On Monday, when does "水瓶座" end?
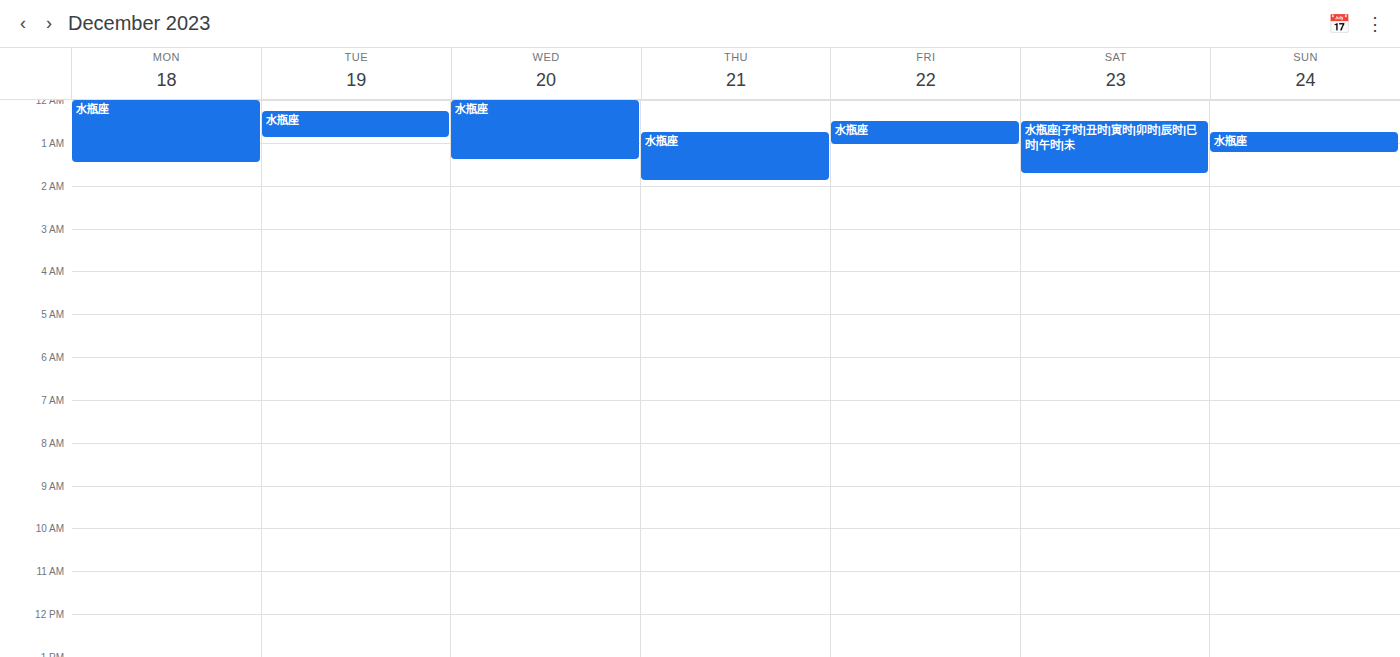
1:30 AM